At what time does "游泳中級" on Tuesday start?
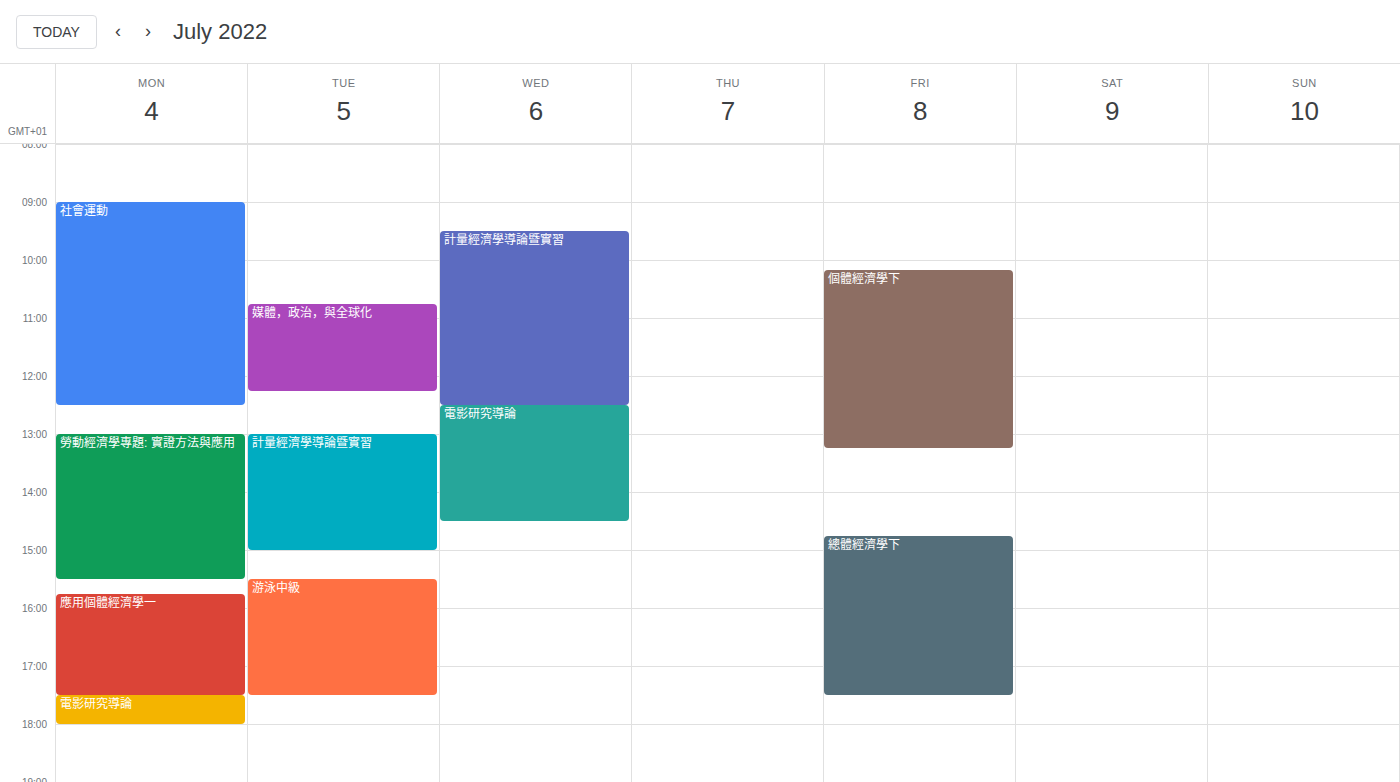
3:30 PM